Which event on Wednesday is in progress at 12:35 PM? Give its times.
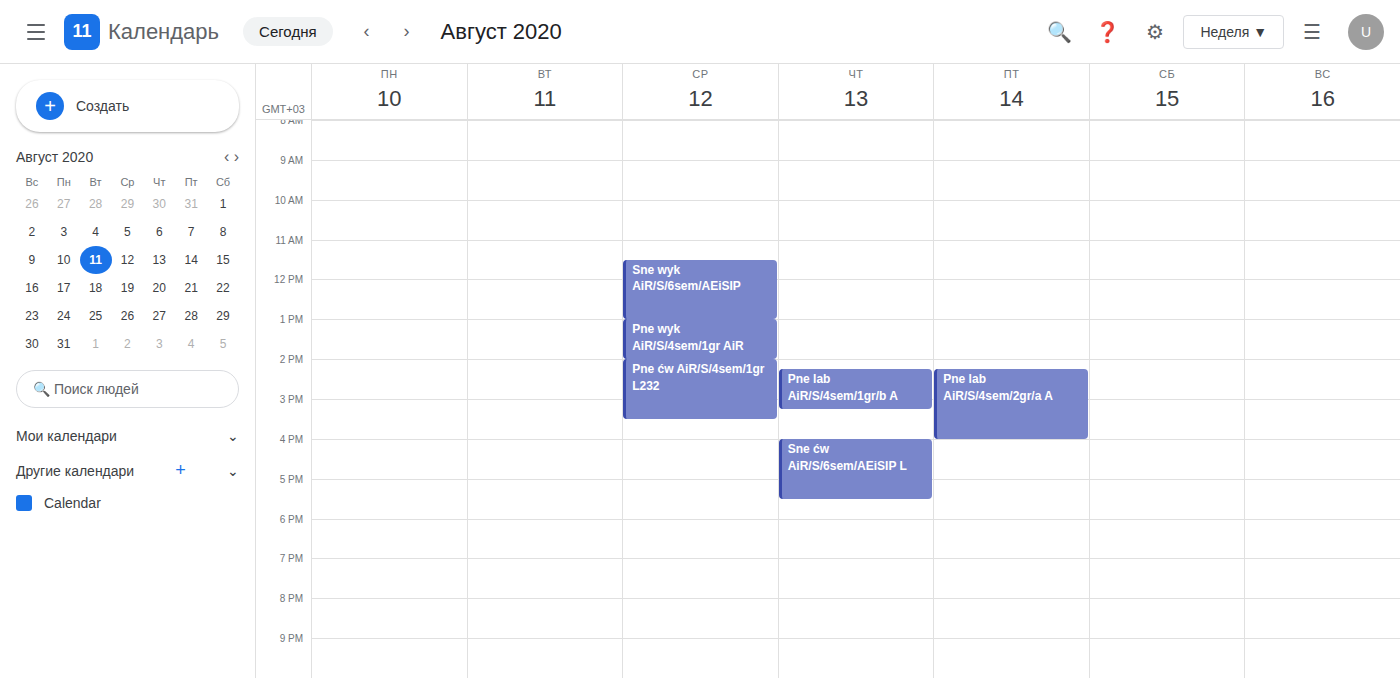
"Sne wyk AiR/S/6sem/AEiSIP", 11:30 AM to 1:00 PM